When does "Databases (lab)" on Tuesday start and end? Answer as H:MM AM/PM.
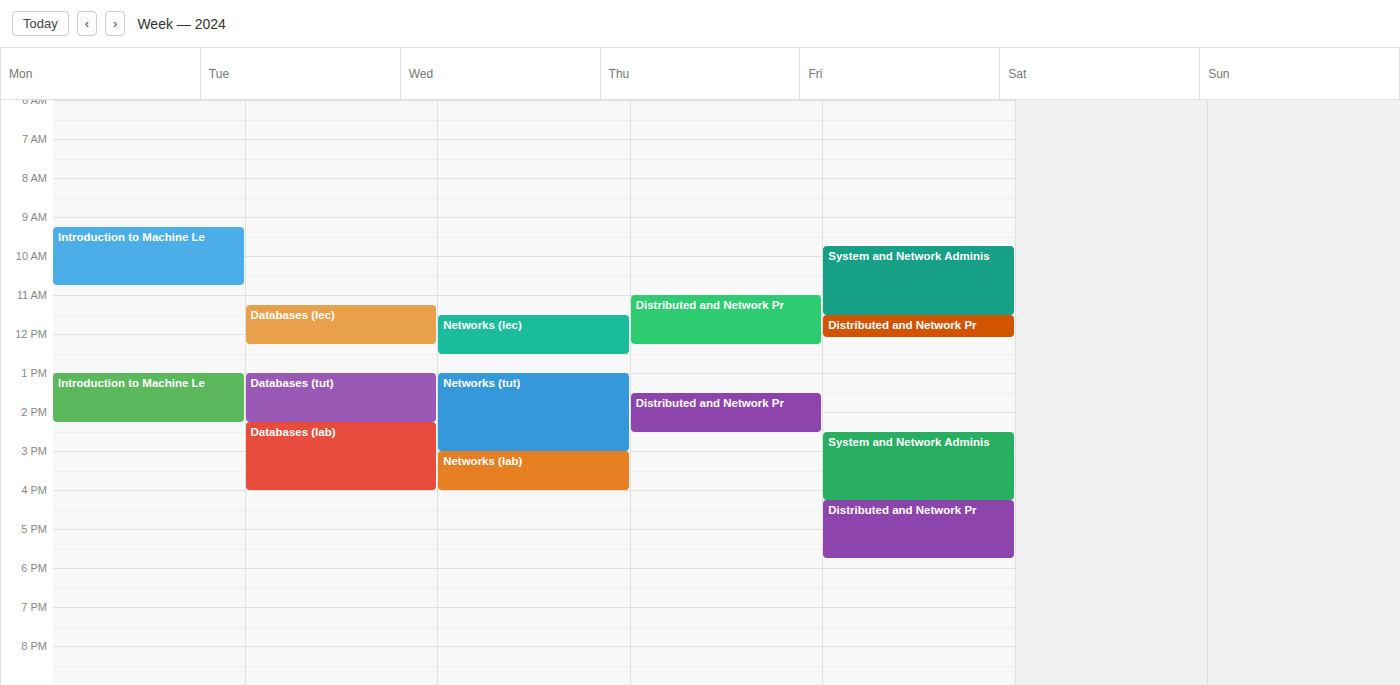
2:15 PM to 4:00 PM